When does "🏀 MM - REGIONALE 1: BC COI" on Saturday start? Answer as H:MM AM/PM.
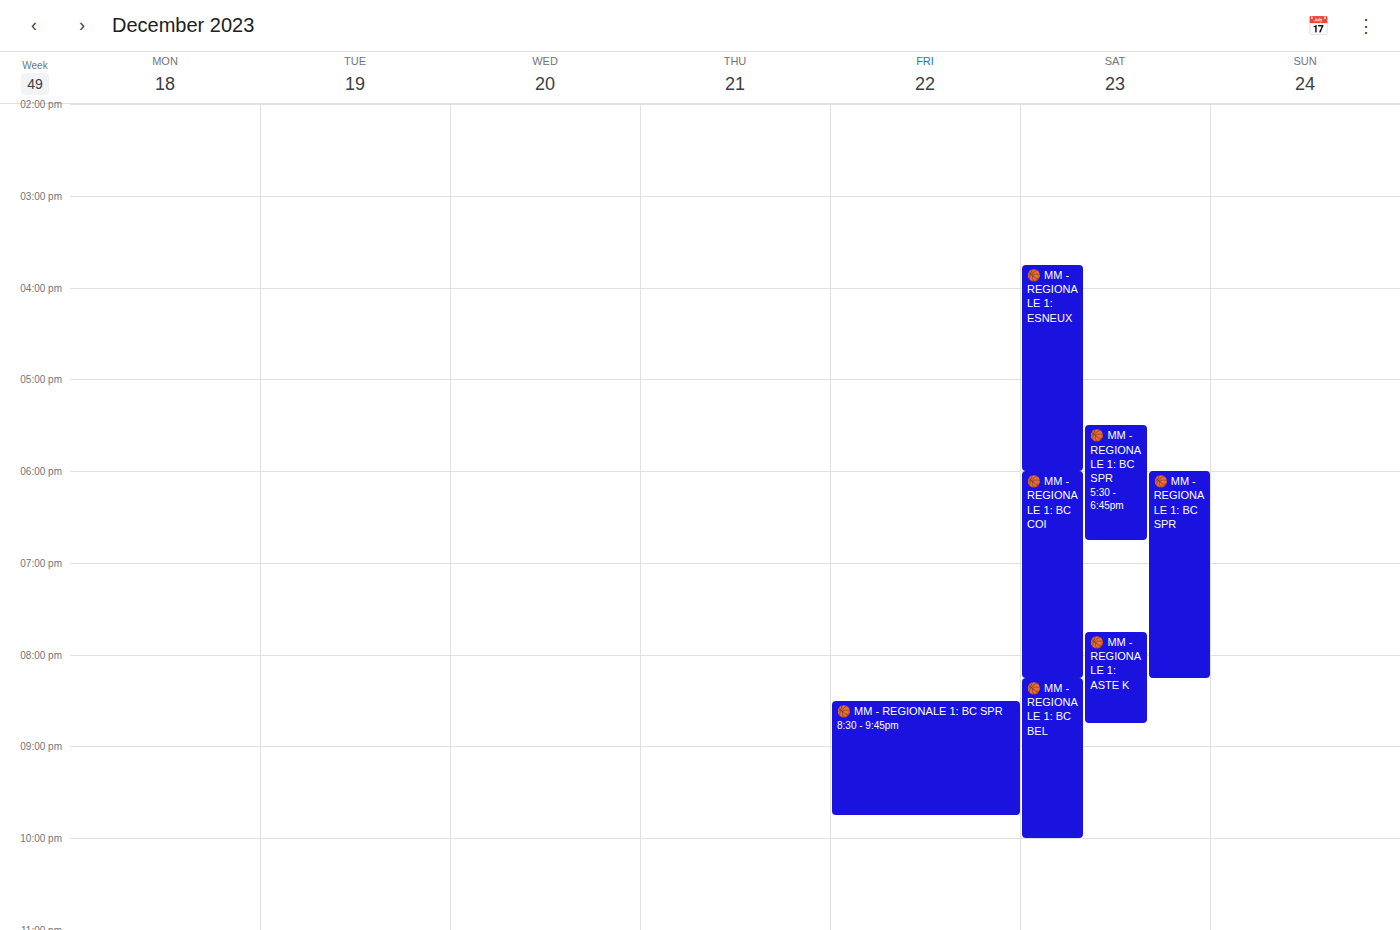
6:00 PM